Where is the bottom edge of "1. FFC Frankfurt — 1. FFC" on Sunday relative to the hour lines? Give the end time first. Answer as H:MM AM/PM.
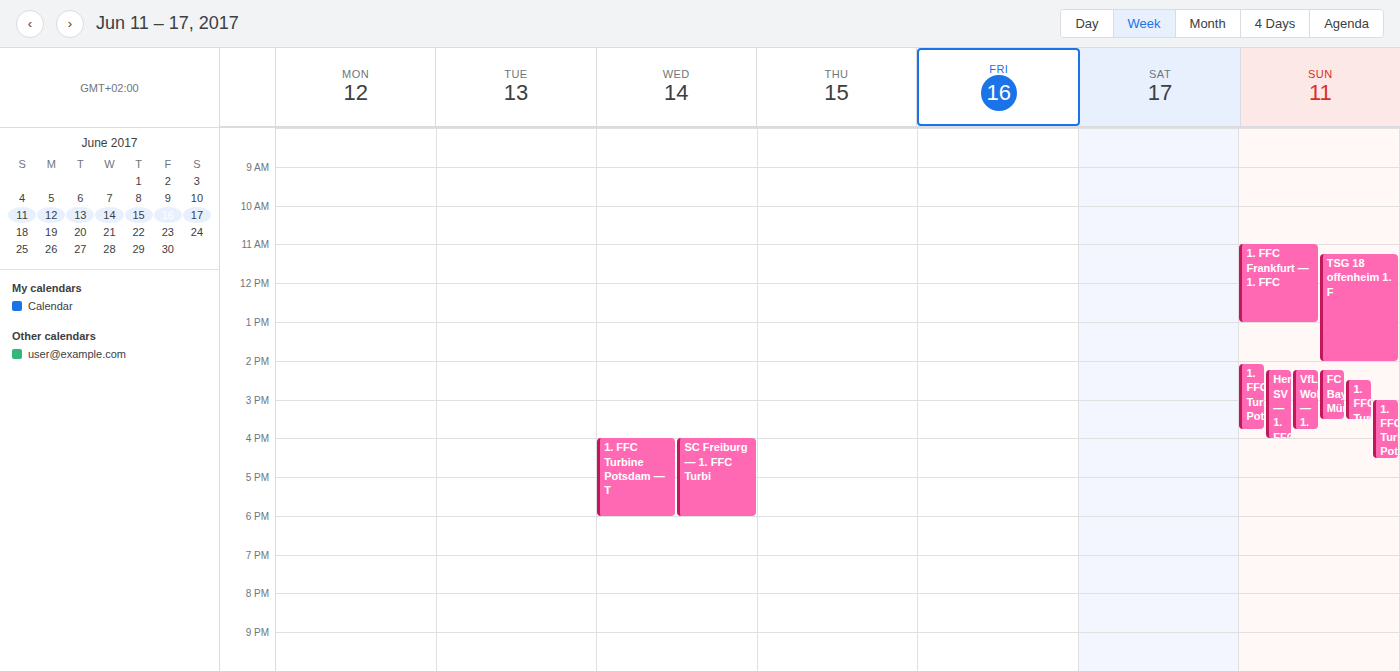
1:00 PM -- exactly on the 1 PM line.